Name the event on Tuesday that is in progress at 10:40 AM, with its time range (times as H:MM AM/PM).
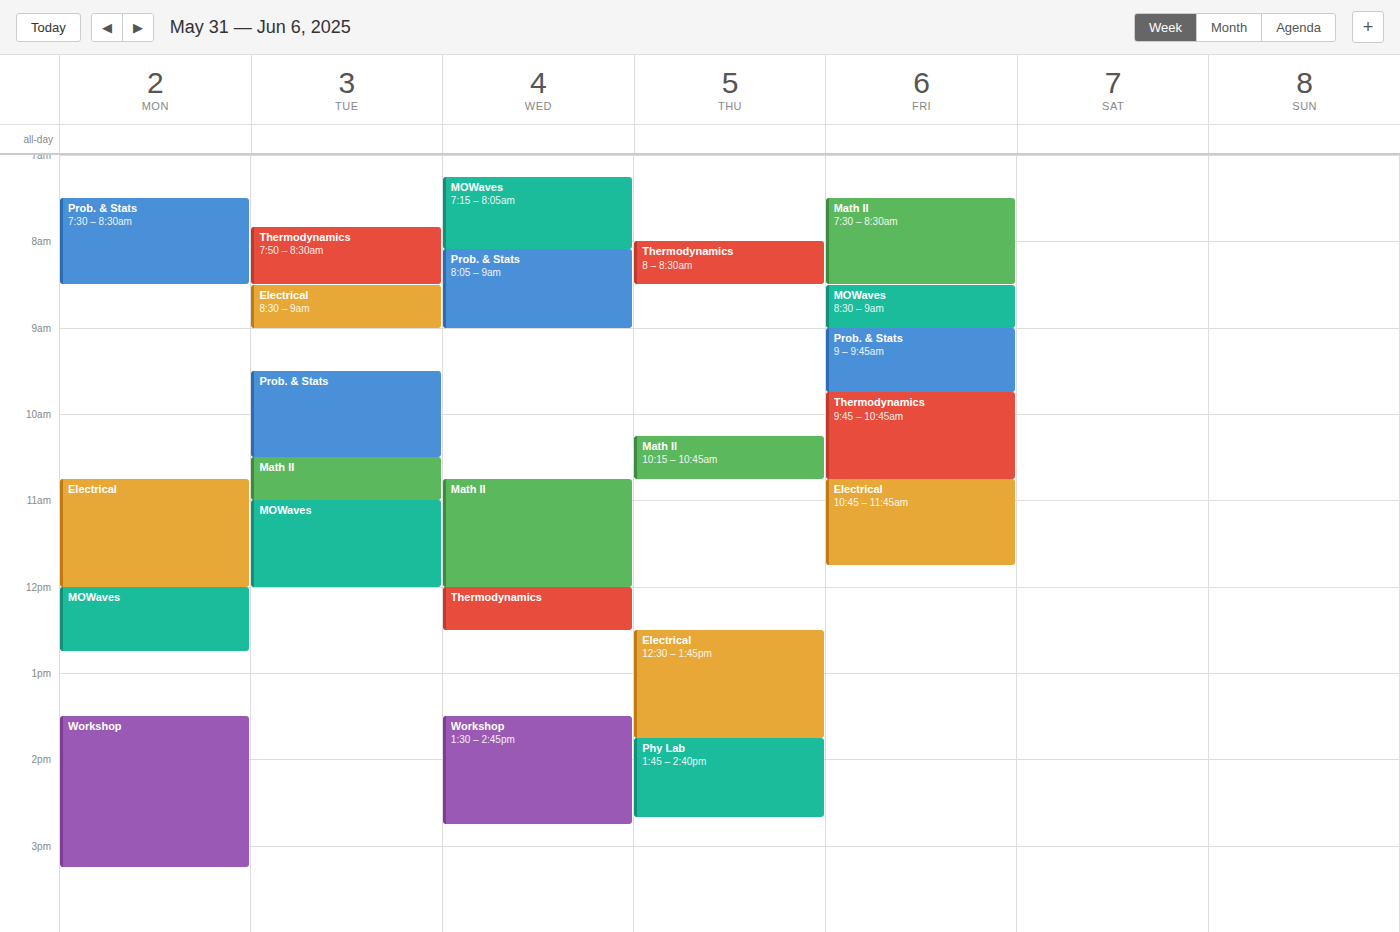
"Math II", 10:30 AM to 11:00 AM